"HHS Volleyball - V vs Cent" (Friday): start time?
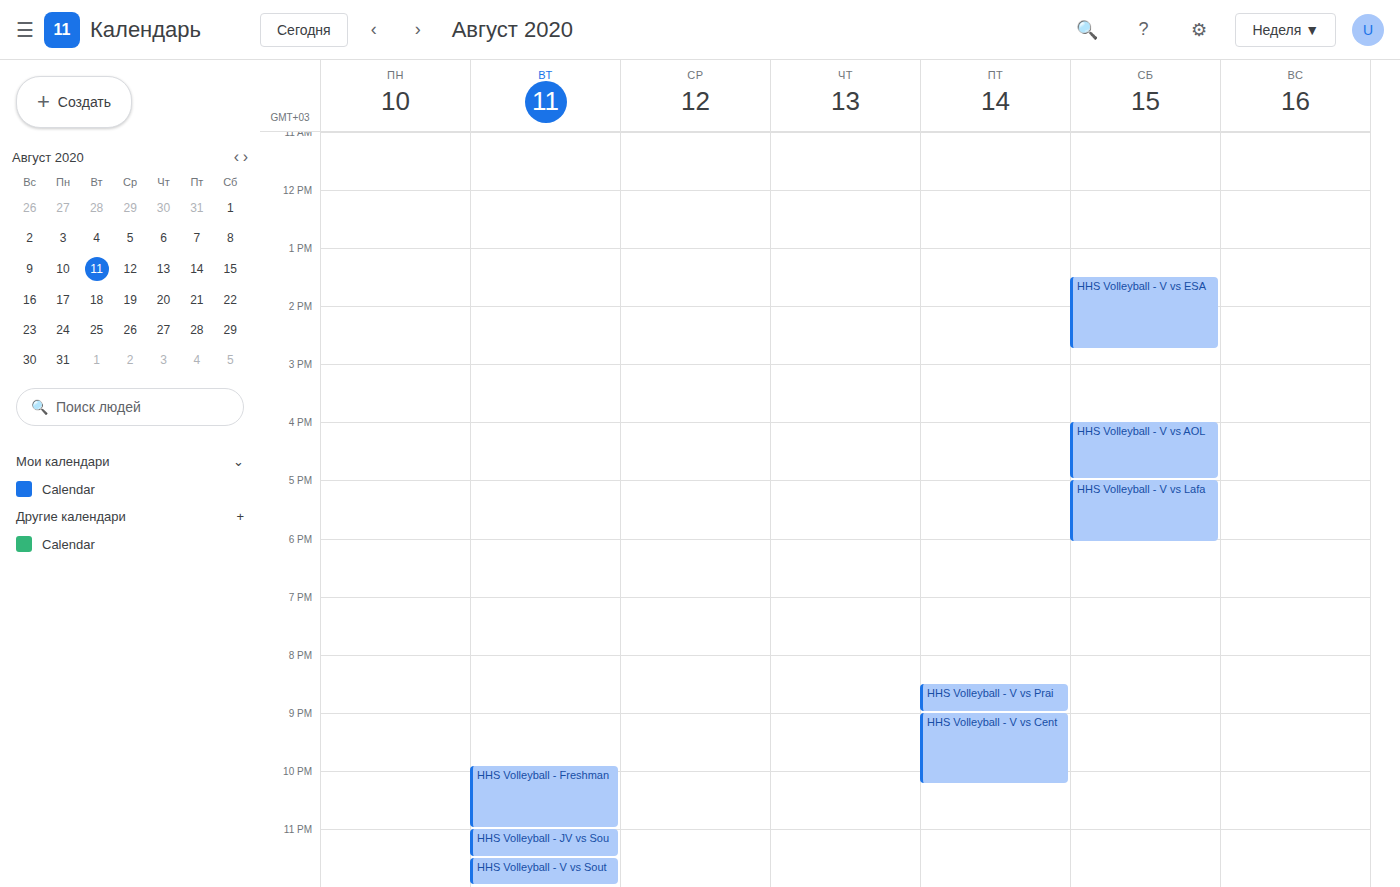
9:00 PM